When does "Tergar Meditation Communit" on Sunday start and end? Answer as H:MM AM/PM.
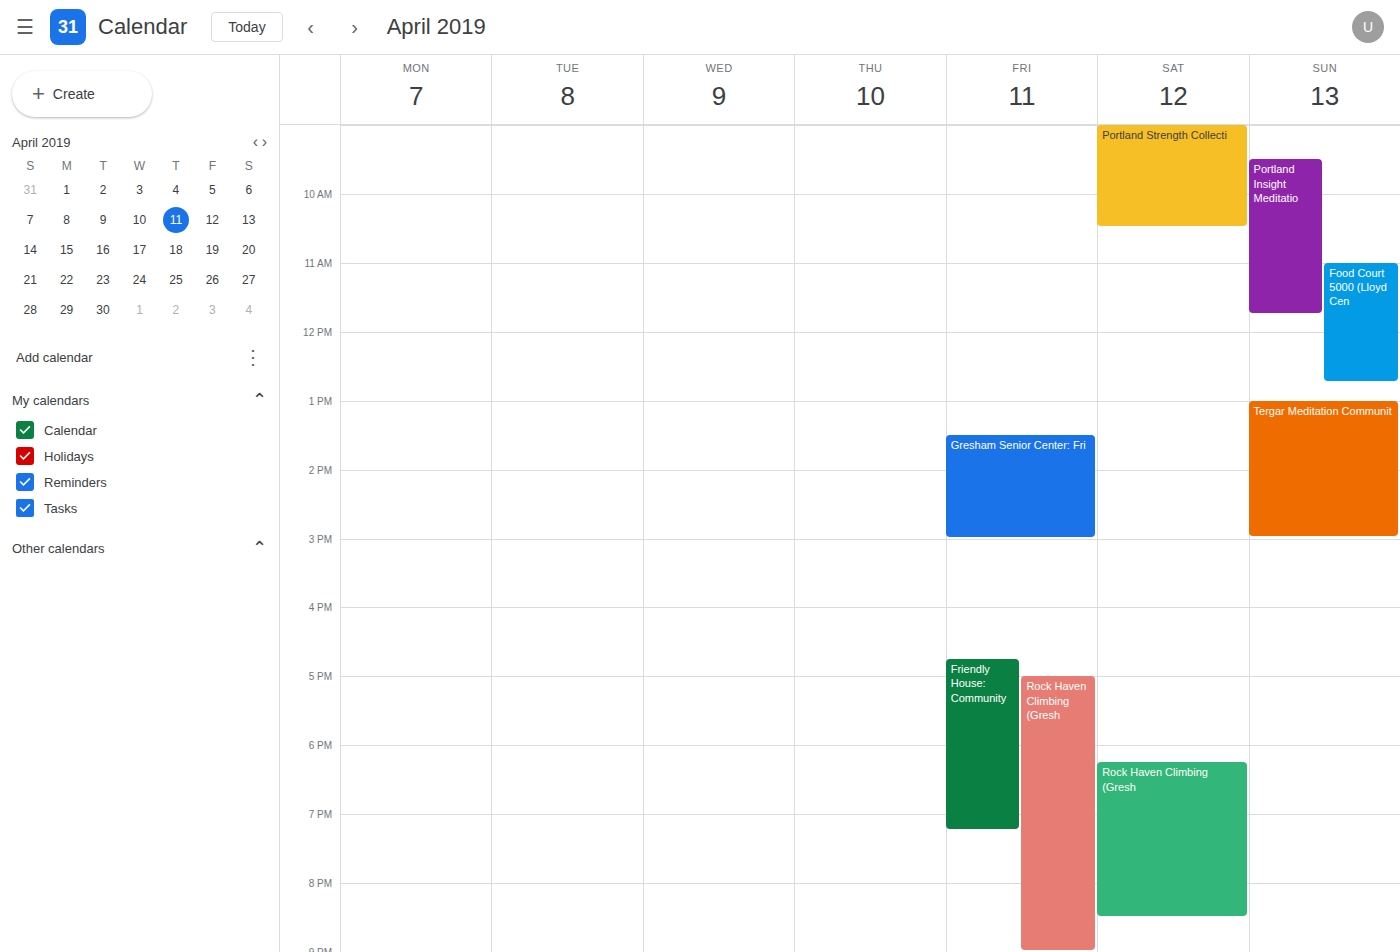
1:00 PM to 3:00 PM